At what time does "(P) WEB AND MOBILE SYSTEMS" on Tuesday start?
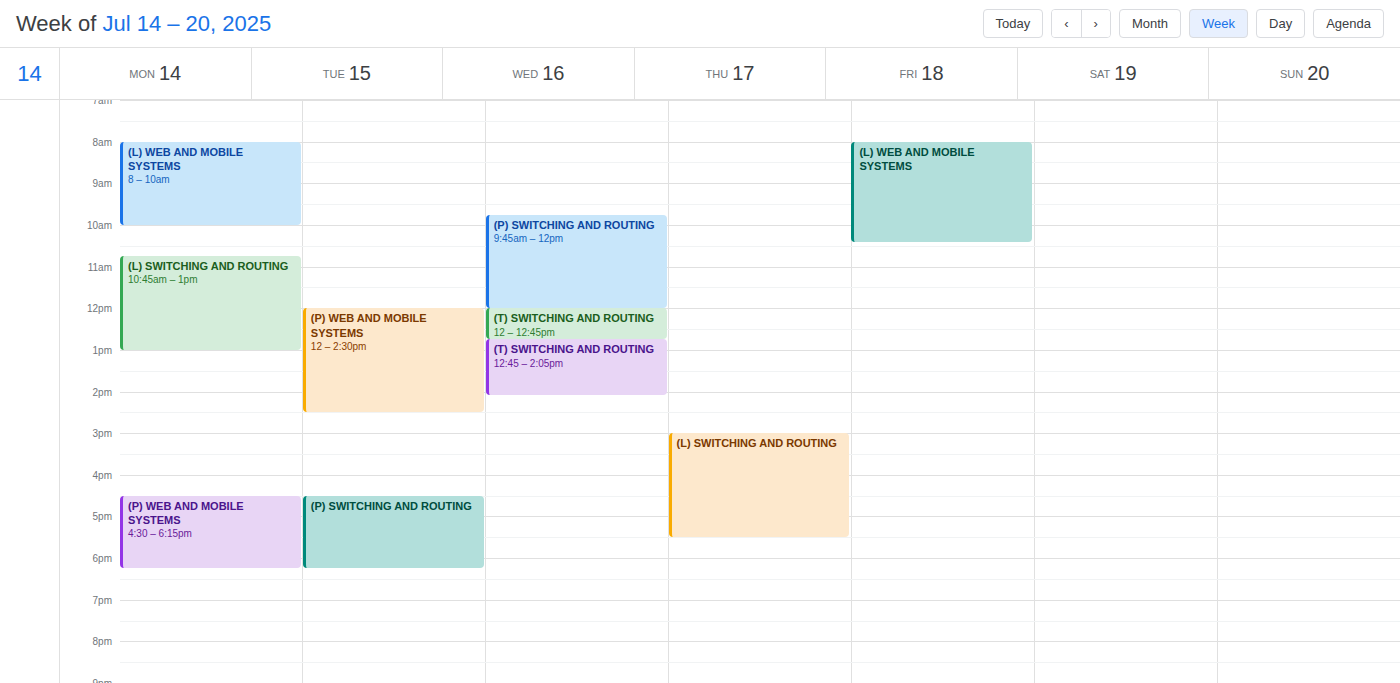
12:00 PM